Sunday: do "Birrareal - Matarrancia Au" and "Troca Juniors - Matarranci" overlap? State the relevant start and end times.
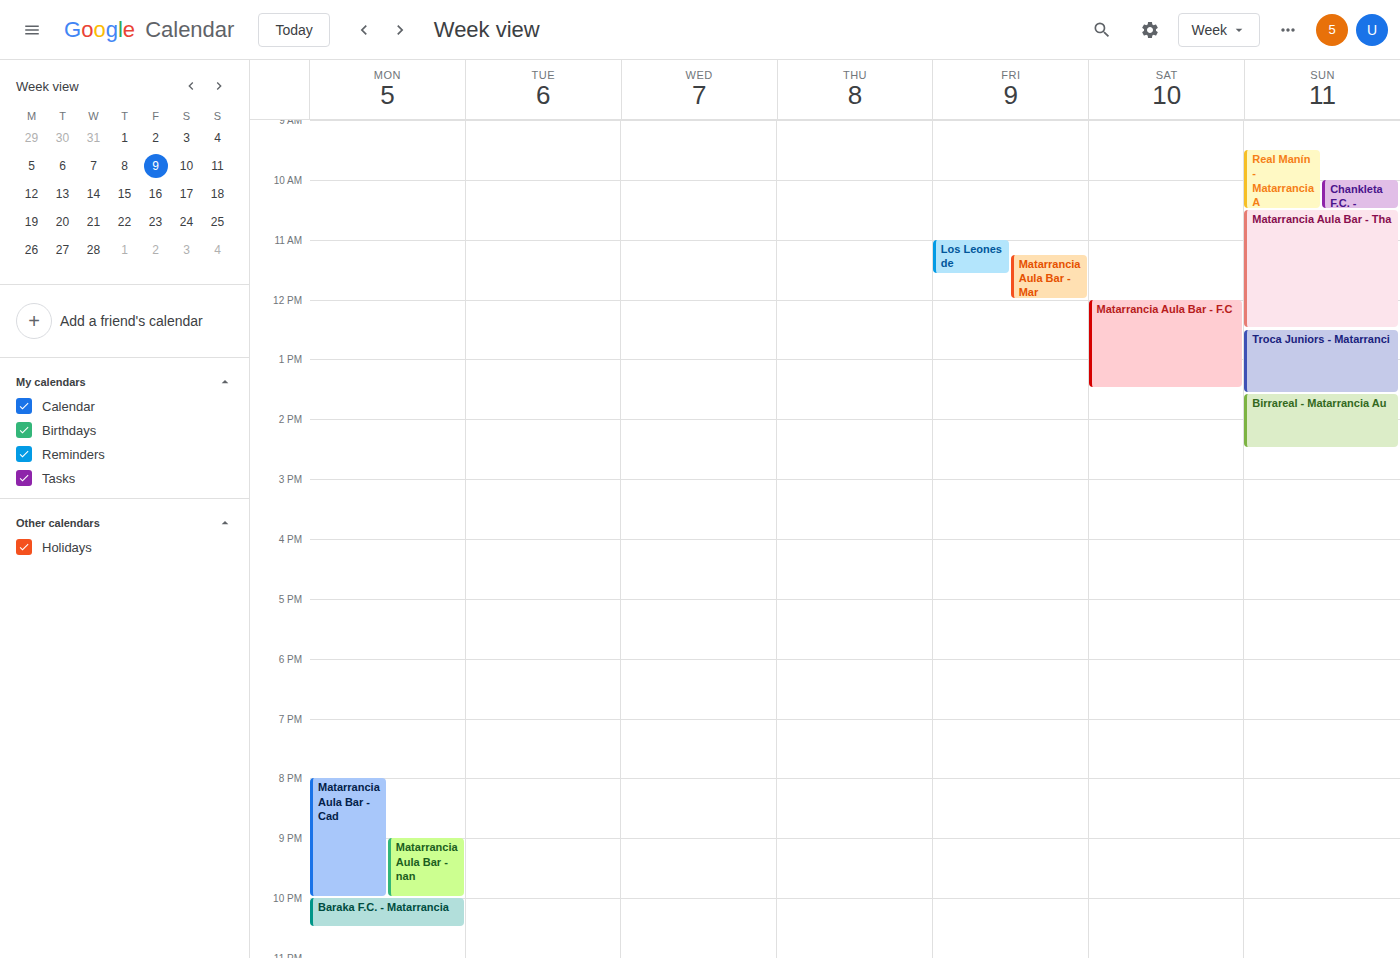
"Troca Juniors - Matarranci" ends at 13:35, exactly when "Birrareal - Matarrancia Au" starts -- they touch but do not overlap.